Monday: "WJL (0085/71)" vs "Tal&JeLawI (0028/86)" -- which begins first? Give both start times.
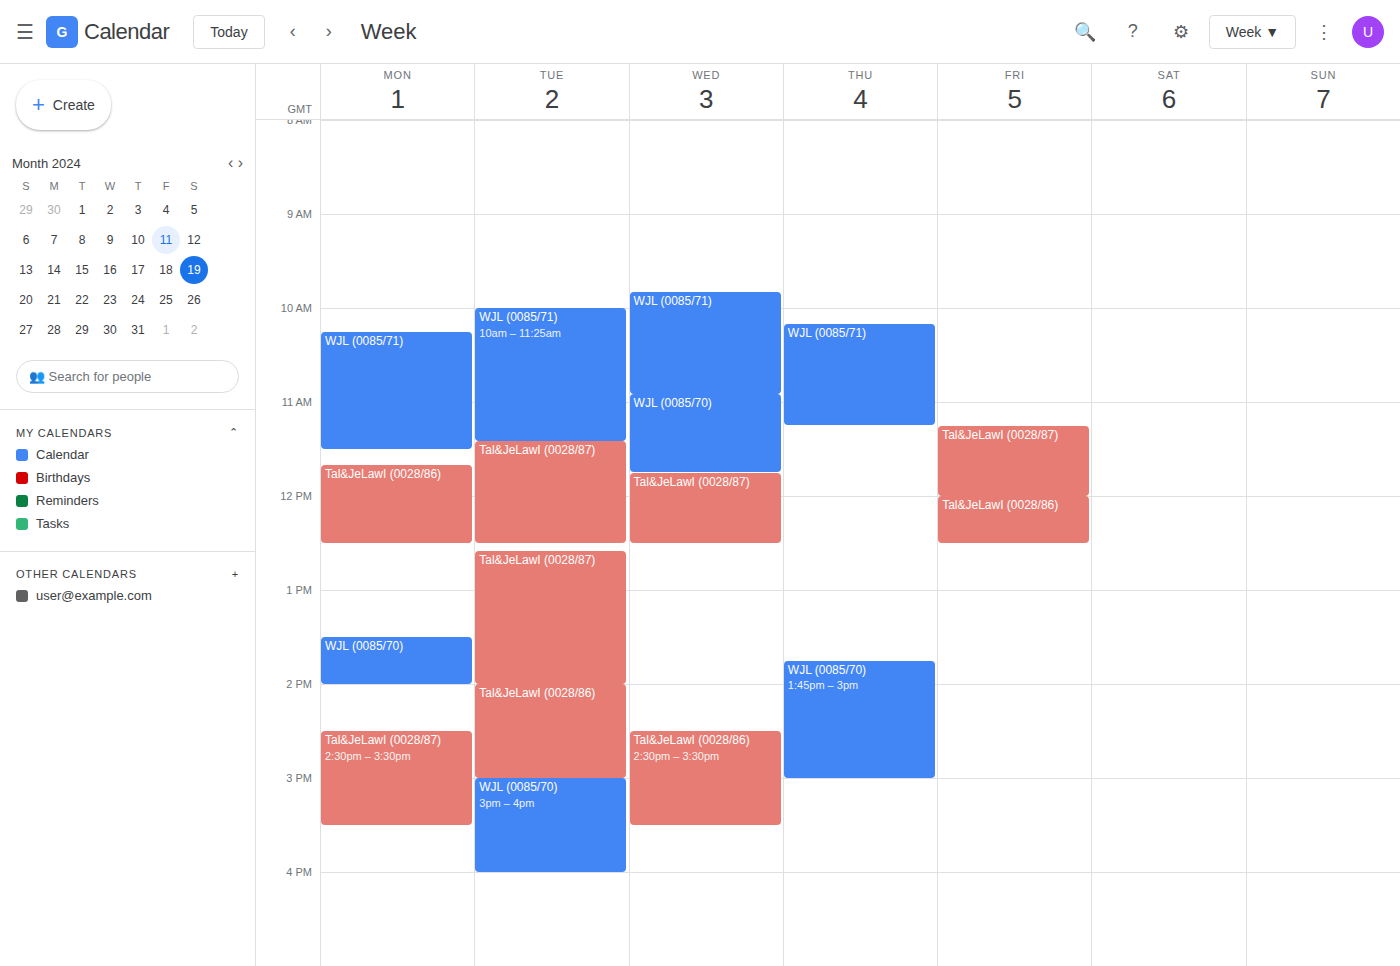
"WJL (0085/71)" 10:15 AM; "Tal&JeLawI (0028/86)" 11:40 AM.